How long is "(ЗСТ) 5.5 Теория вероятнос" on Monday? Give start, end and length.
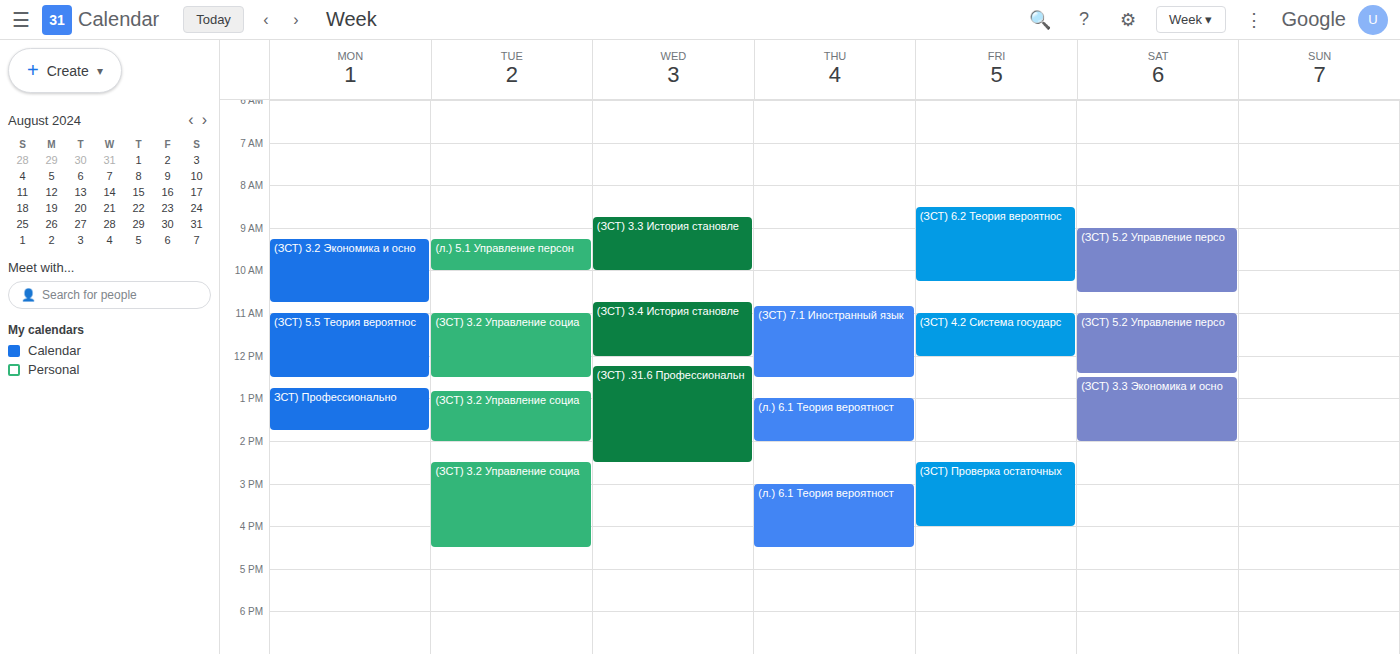
11:00 AM to 12:30 PM, 1 hour 30 minutes